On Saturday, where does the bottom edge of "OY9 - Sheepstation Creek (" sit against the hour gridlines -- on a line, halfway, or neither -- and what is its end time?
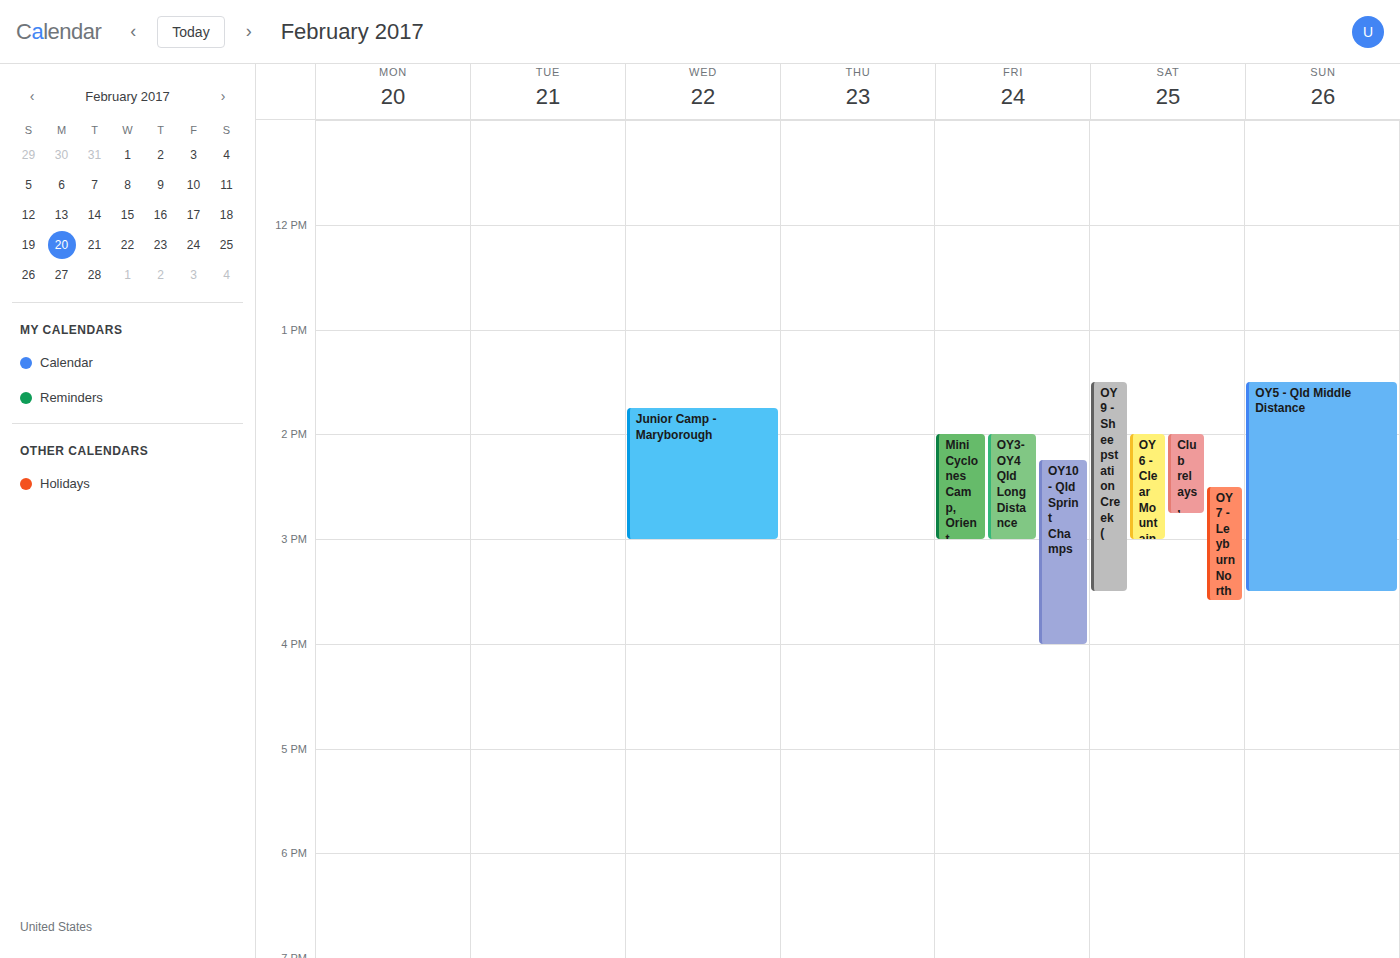
3:30 PM -- halfway between the 3 PM and 4 PM lines.